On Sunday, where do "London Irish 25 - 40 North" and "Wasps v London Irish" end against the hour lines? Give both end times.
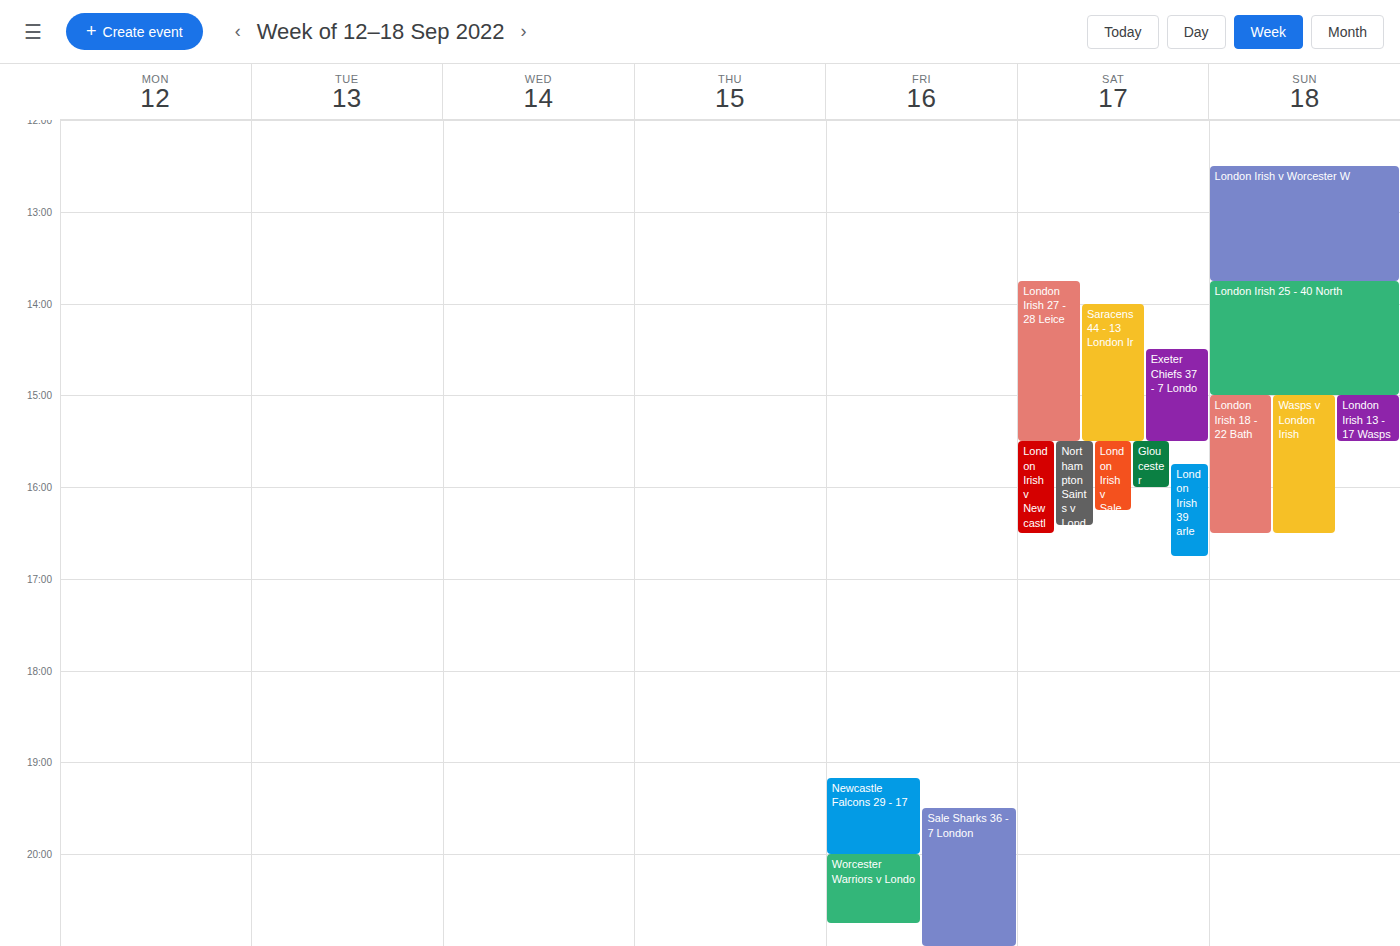
"London Irish 25 - 40 North": 3:00 PM, exactly on the 3 PM line. "Wasps v London Irish": 4:30 PM, halfway between the 4 PM and 5 PM lines.